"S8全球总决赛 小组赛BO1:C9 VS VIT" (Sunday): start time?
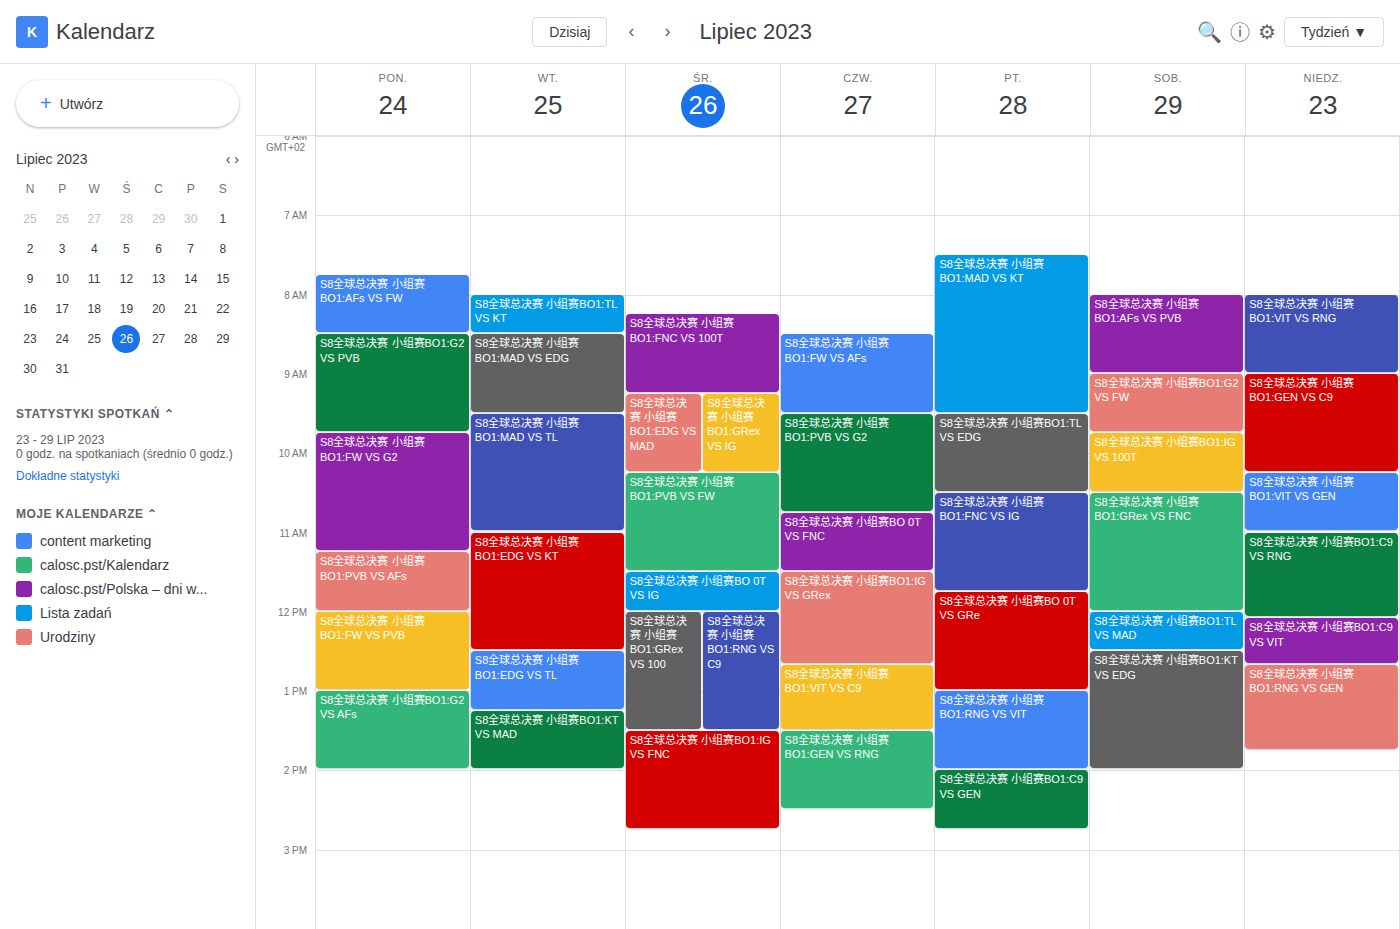
12:05 PM